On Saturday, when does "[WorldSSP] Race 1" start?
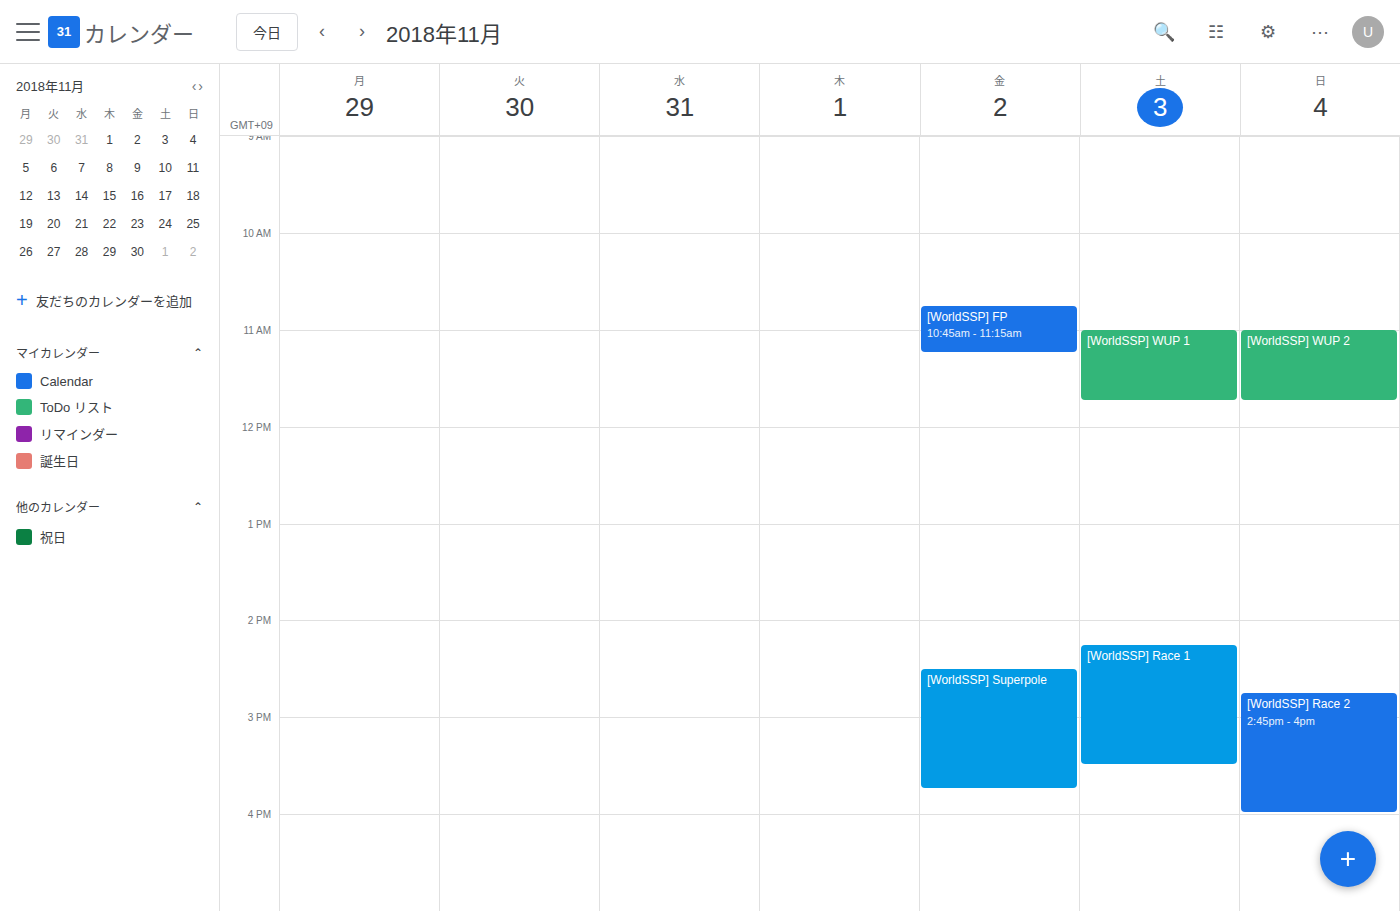
2:15 PM